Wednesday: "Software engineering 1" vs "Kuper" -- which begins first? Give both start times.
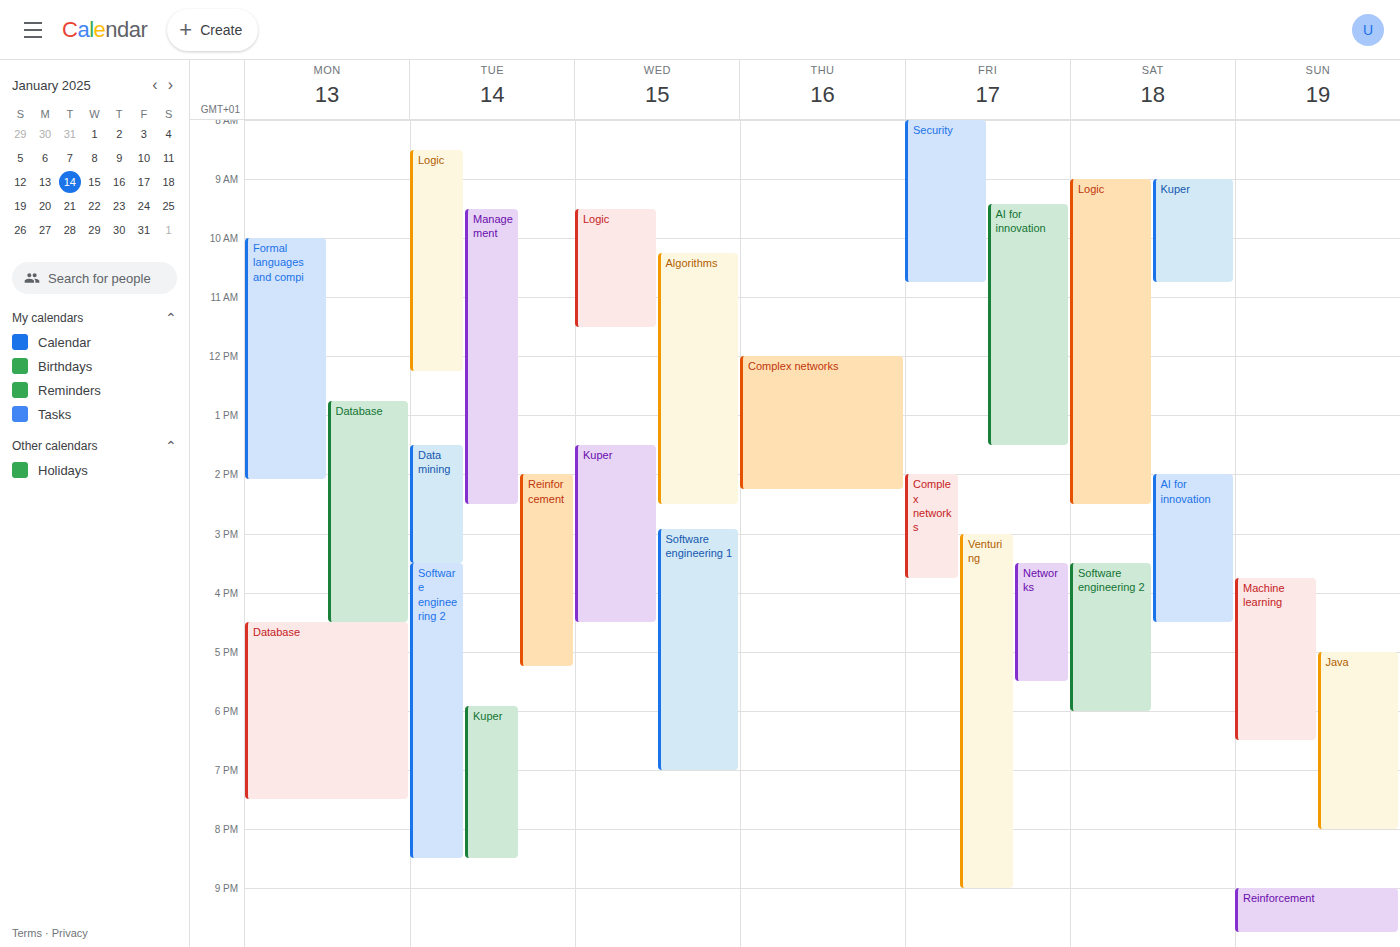
"Kuper" 1:30 PM; "Software engineering 1" 2:55 PM.